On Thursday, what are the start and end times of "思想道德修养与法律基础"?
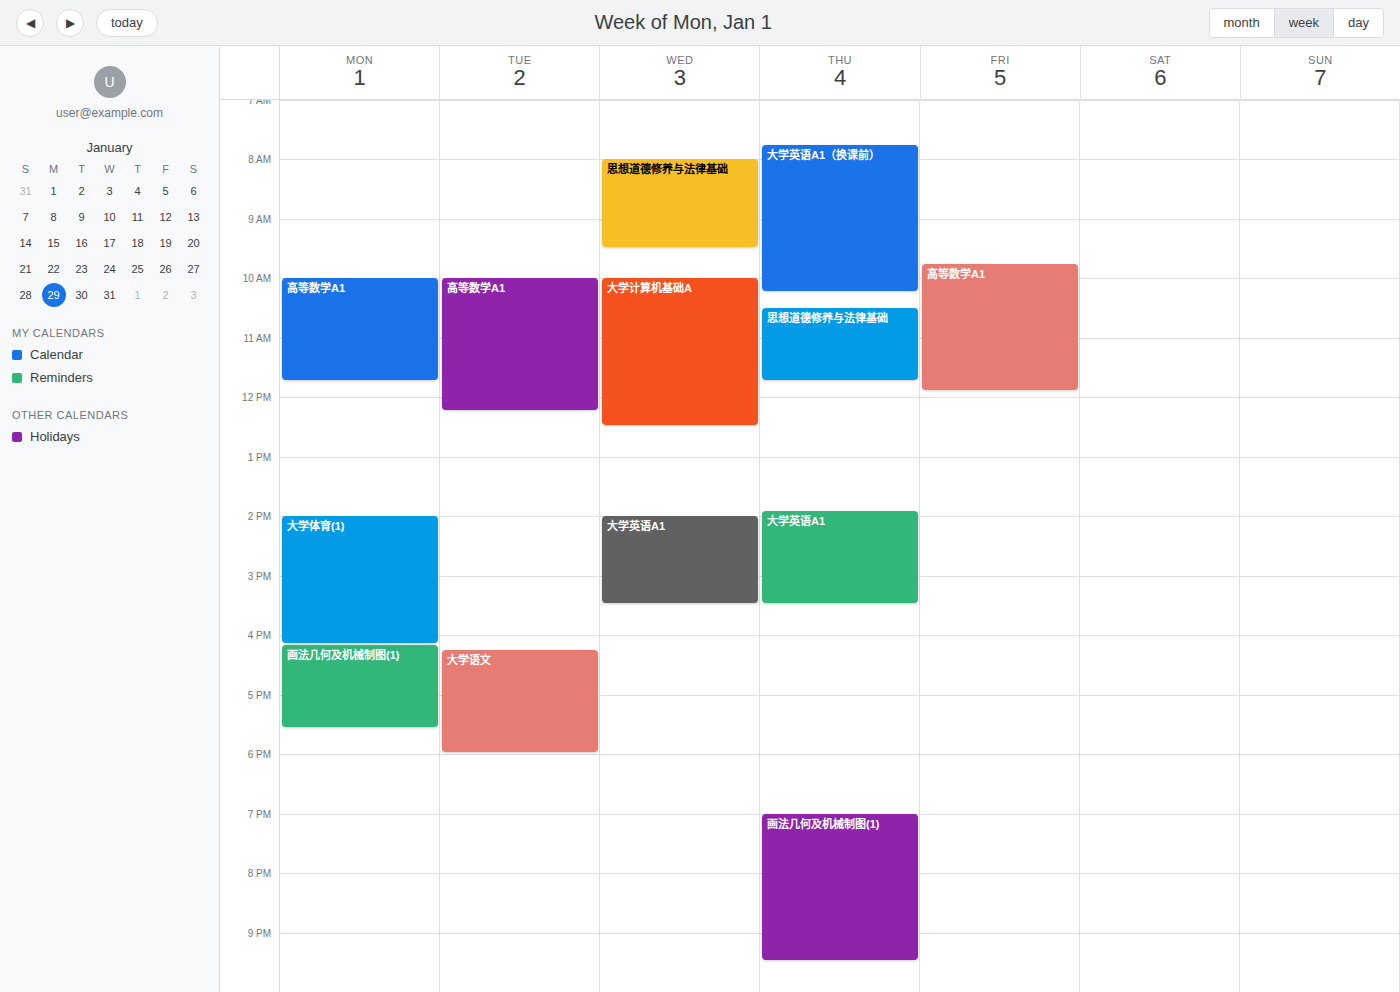
10:30 AM to 11:45 AM